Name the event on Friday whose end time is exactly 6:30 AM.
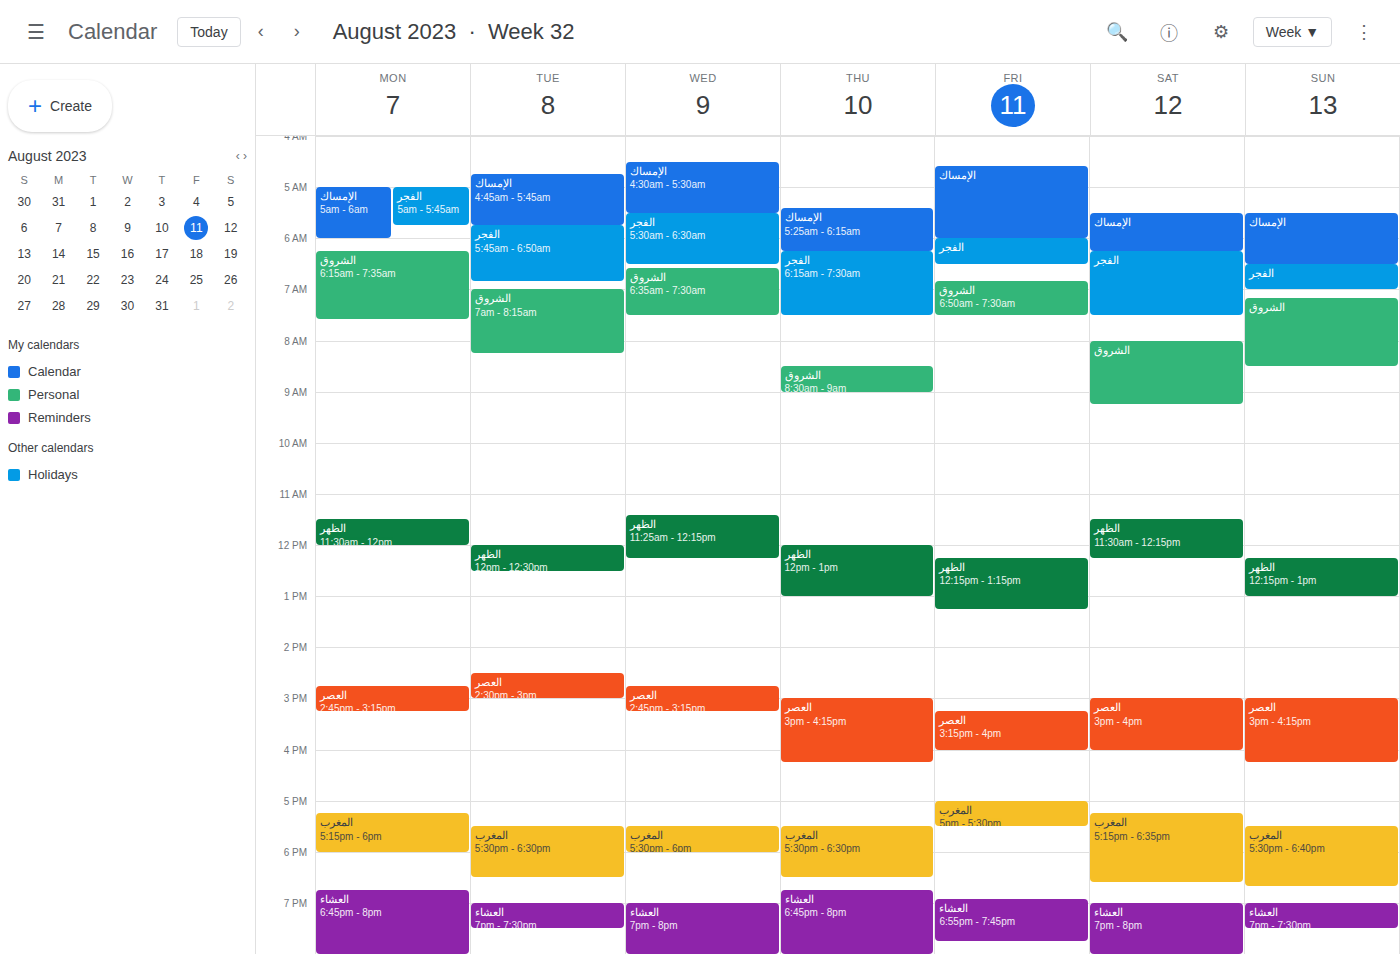
"الفجر"